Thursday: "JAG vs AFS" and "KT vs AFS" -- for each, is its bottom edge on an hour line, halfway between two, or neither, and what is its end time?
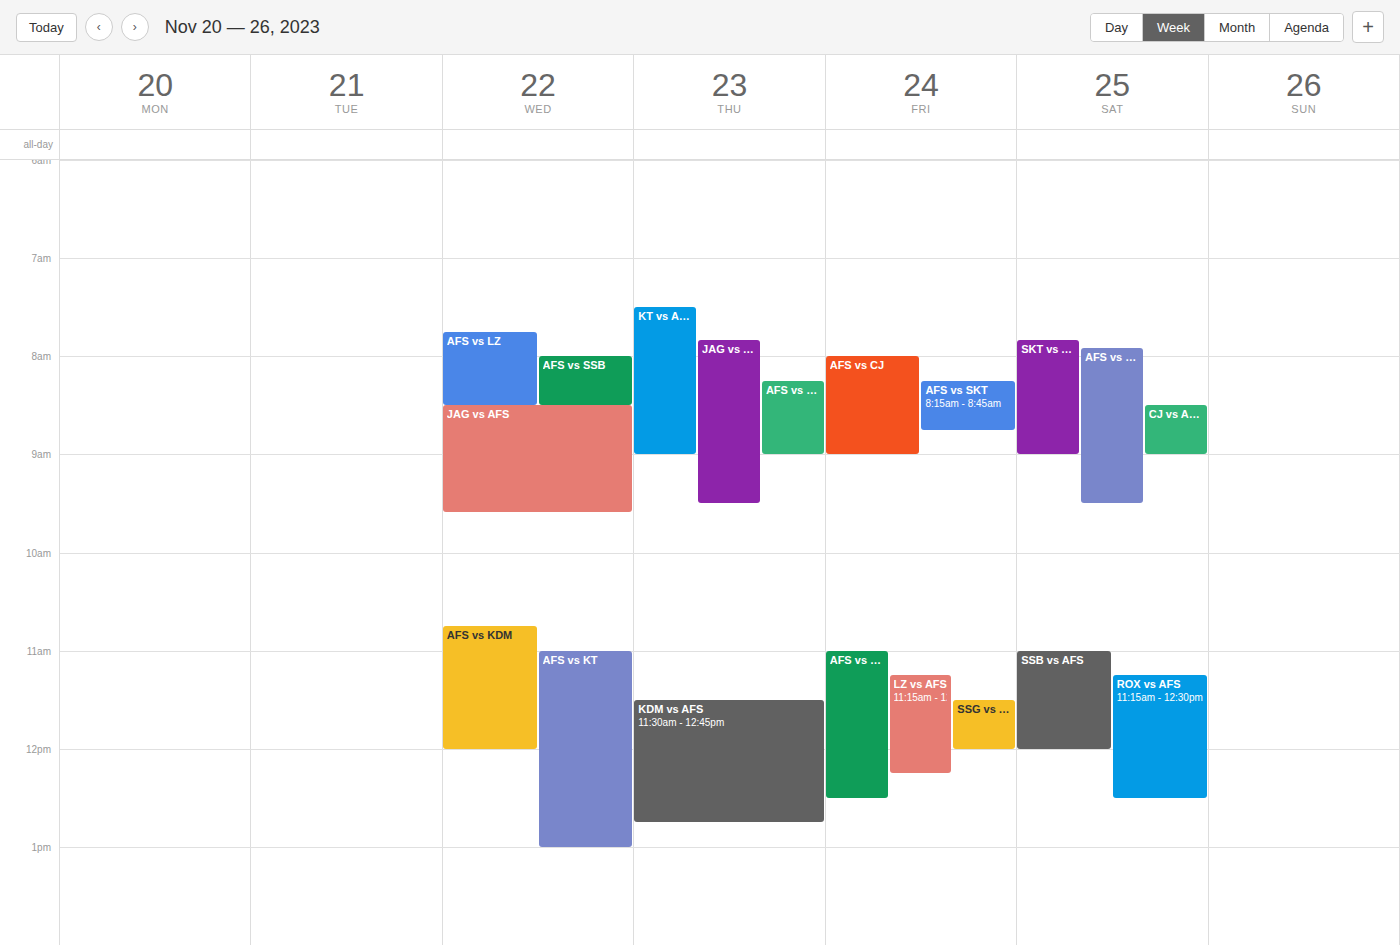
"JAG vs AFS": 9:30 AM, halfway between the 9 AM and 10 AM lines. "KT vs AFS": 9:00 AM, exactly on the 9 AM line.